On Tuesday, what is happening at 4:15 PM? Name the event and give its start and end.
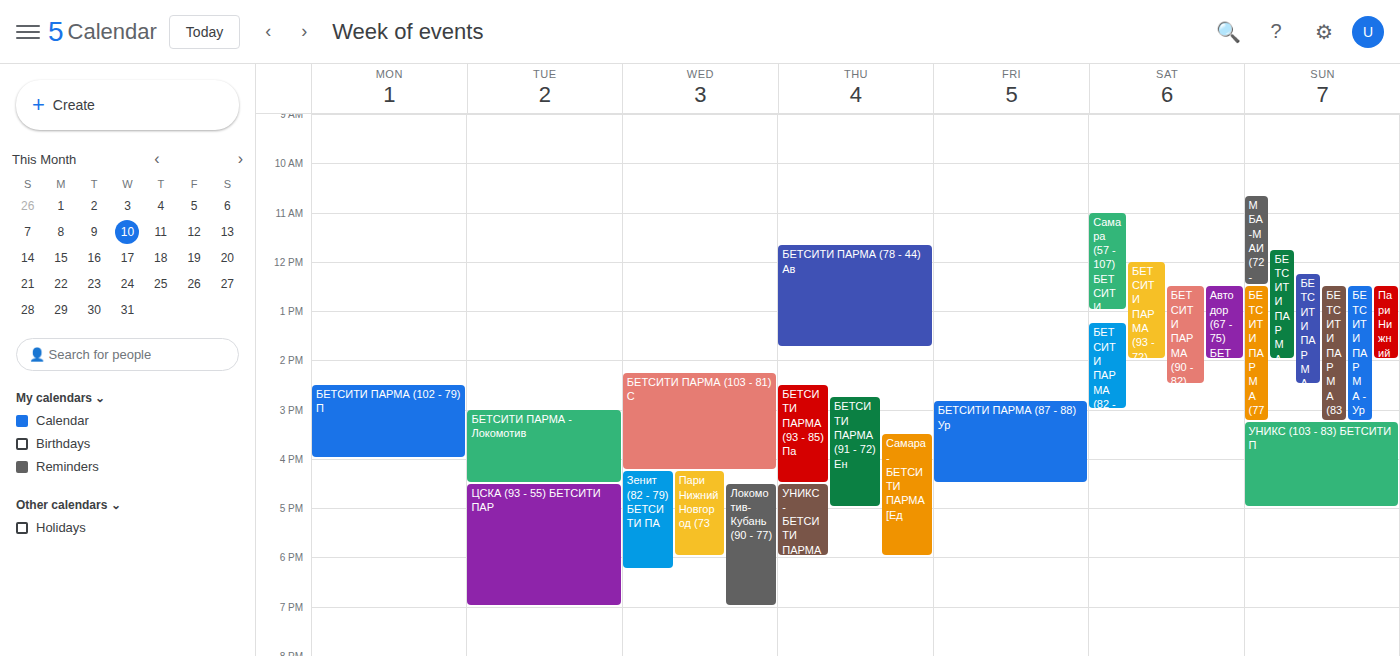
"БЕТСИТИ ПАРМА - Локомотив", 3:00 PM to 4:30 PM